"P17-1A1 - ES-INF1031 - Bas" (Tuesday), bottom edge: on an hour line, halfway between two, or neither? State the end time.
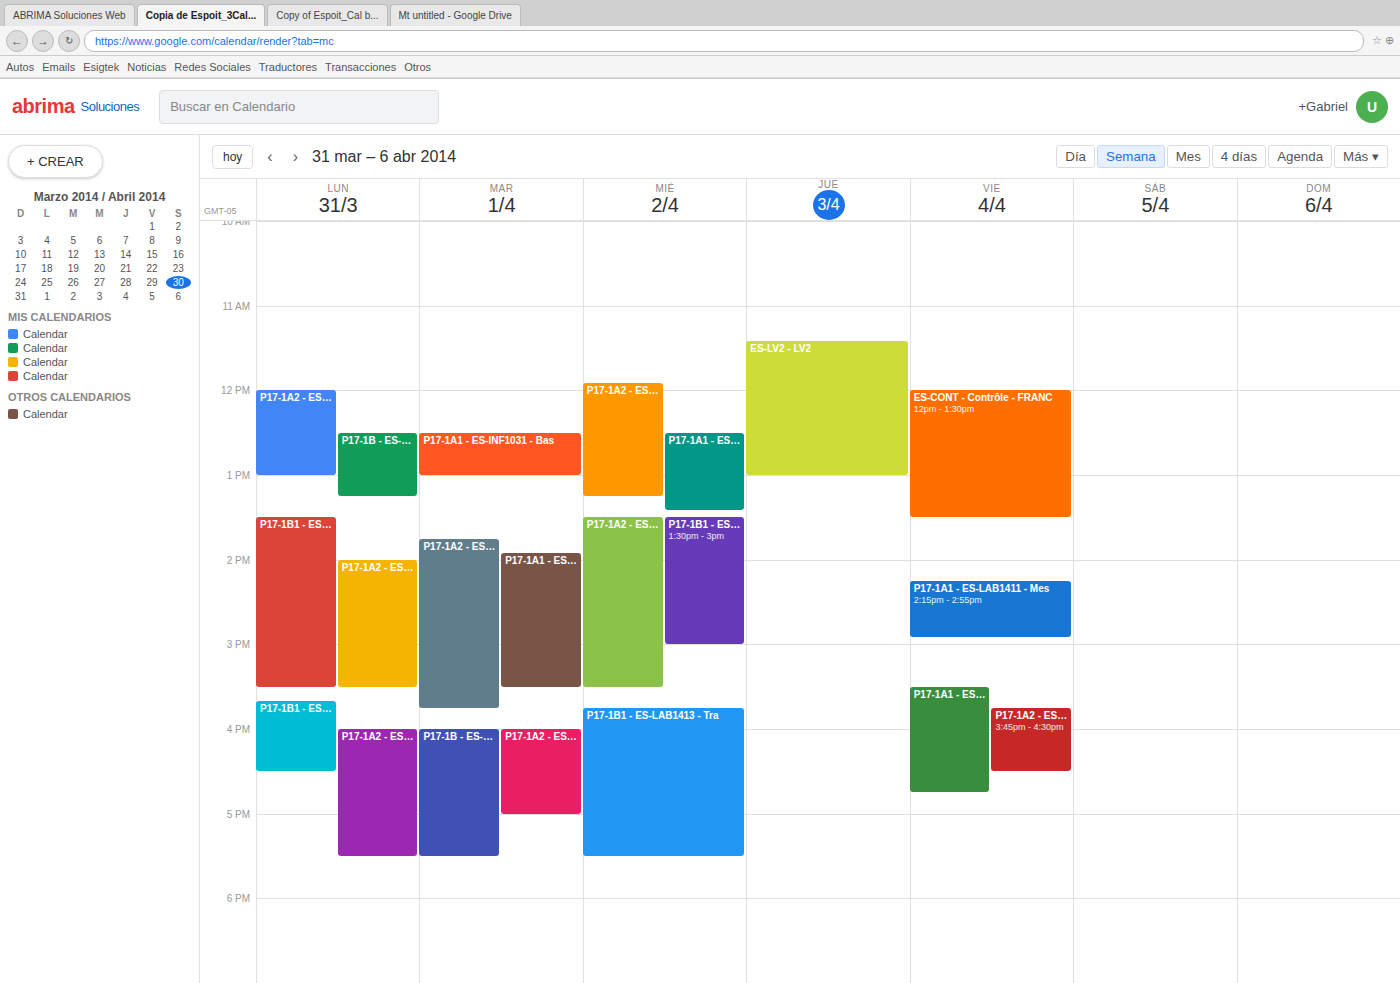
1:00 PM -- exactly on the 1 PM line.